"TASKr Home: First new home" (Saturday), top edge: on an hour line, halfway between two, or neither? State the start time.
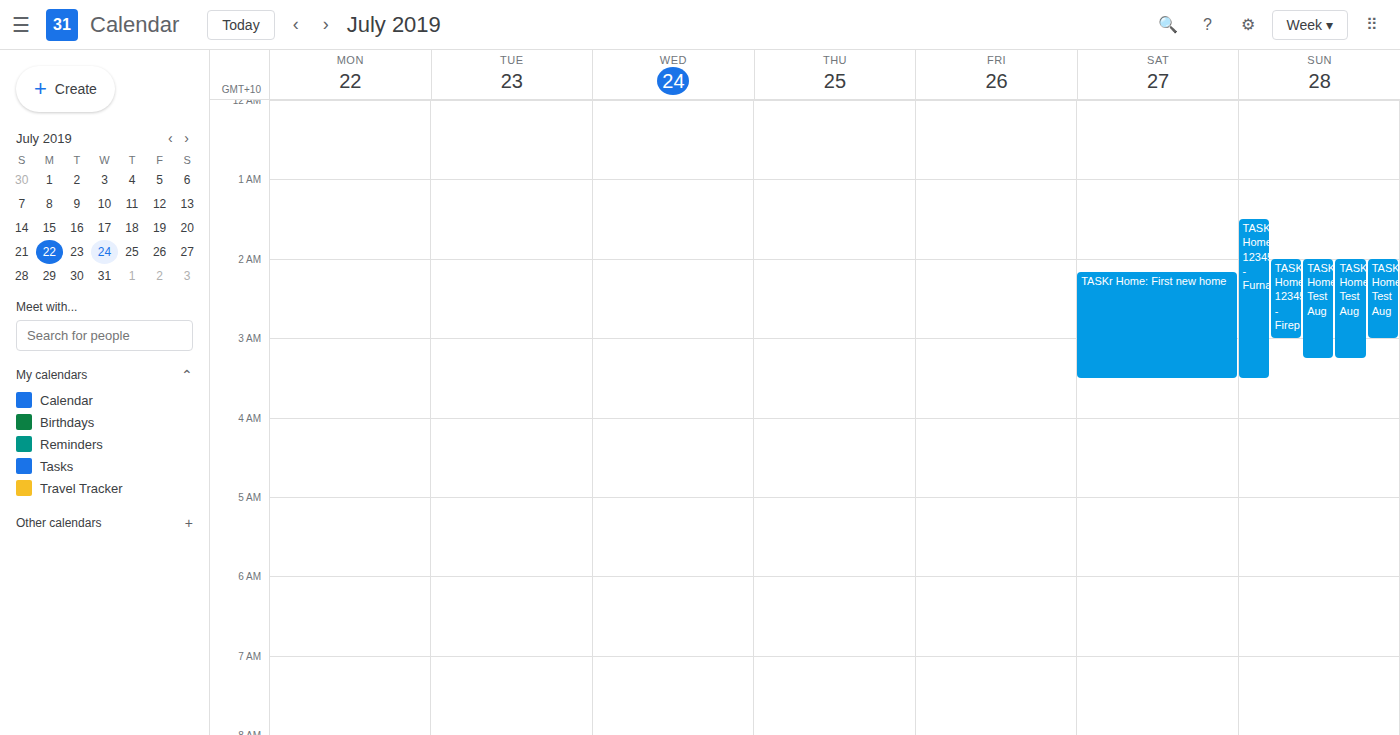
2:10 AM -- neither: 10 minutes below the 2 AM line and 50 minutes above the 3 AM line.